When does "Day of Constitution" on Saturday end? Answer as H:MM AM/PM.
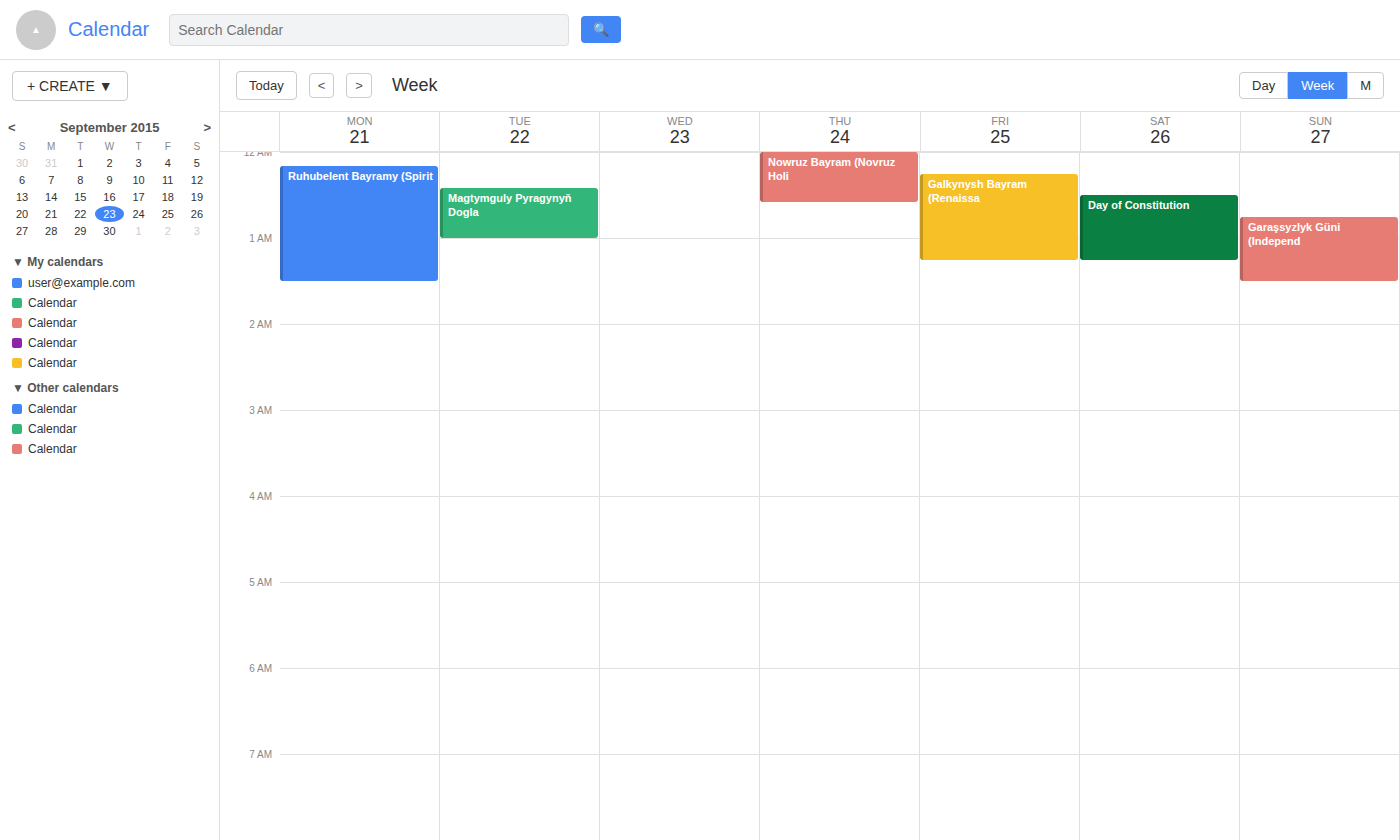
1:15 AM